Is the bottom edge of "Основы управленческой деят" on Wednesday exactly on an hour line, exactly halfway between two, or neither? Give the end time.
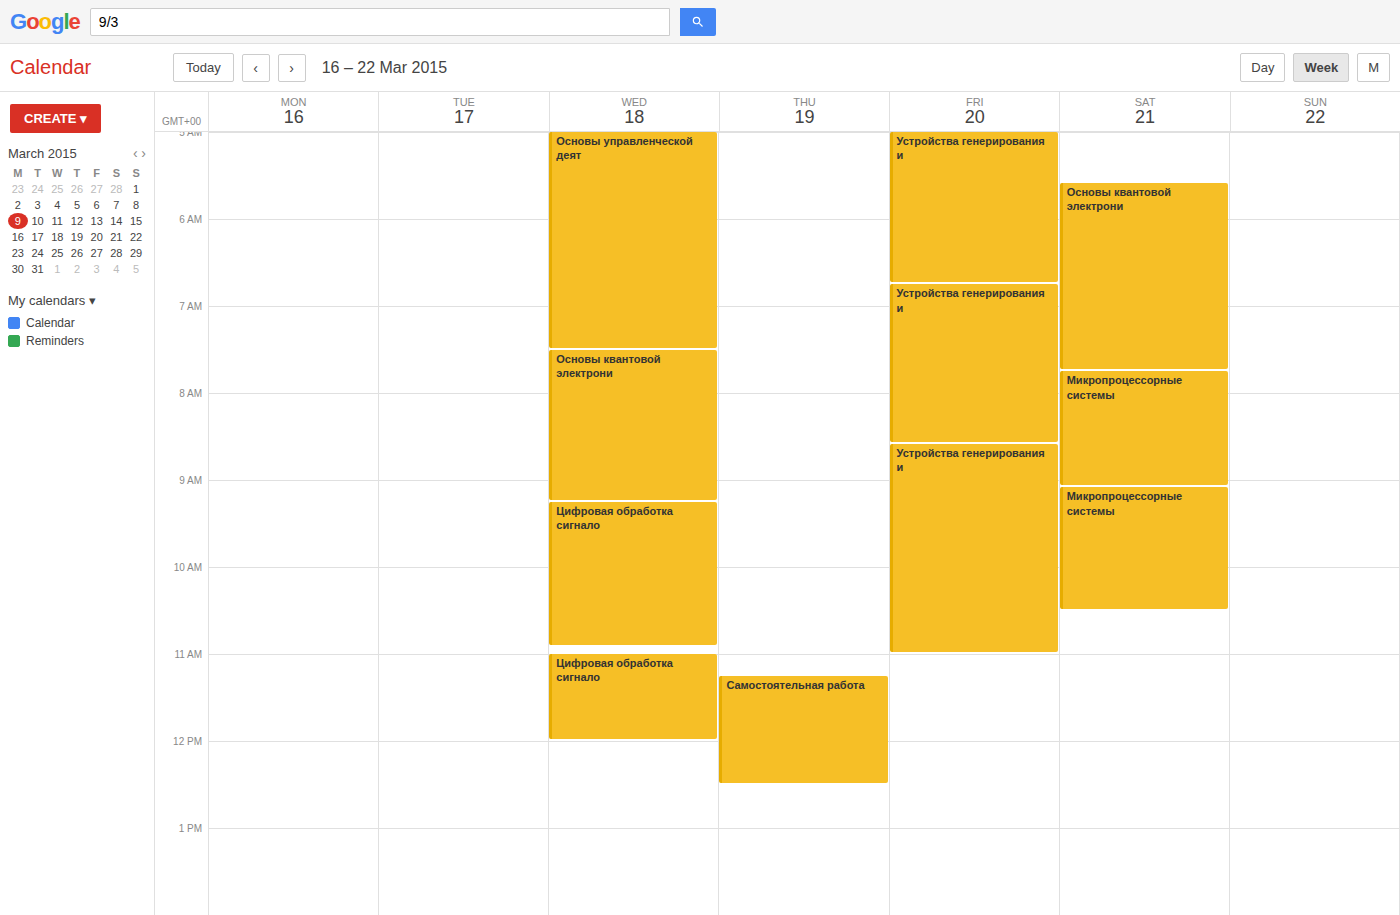
7:30 AM -- halfway between the 7 AM and 8 AM lines.